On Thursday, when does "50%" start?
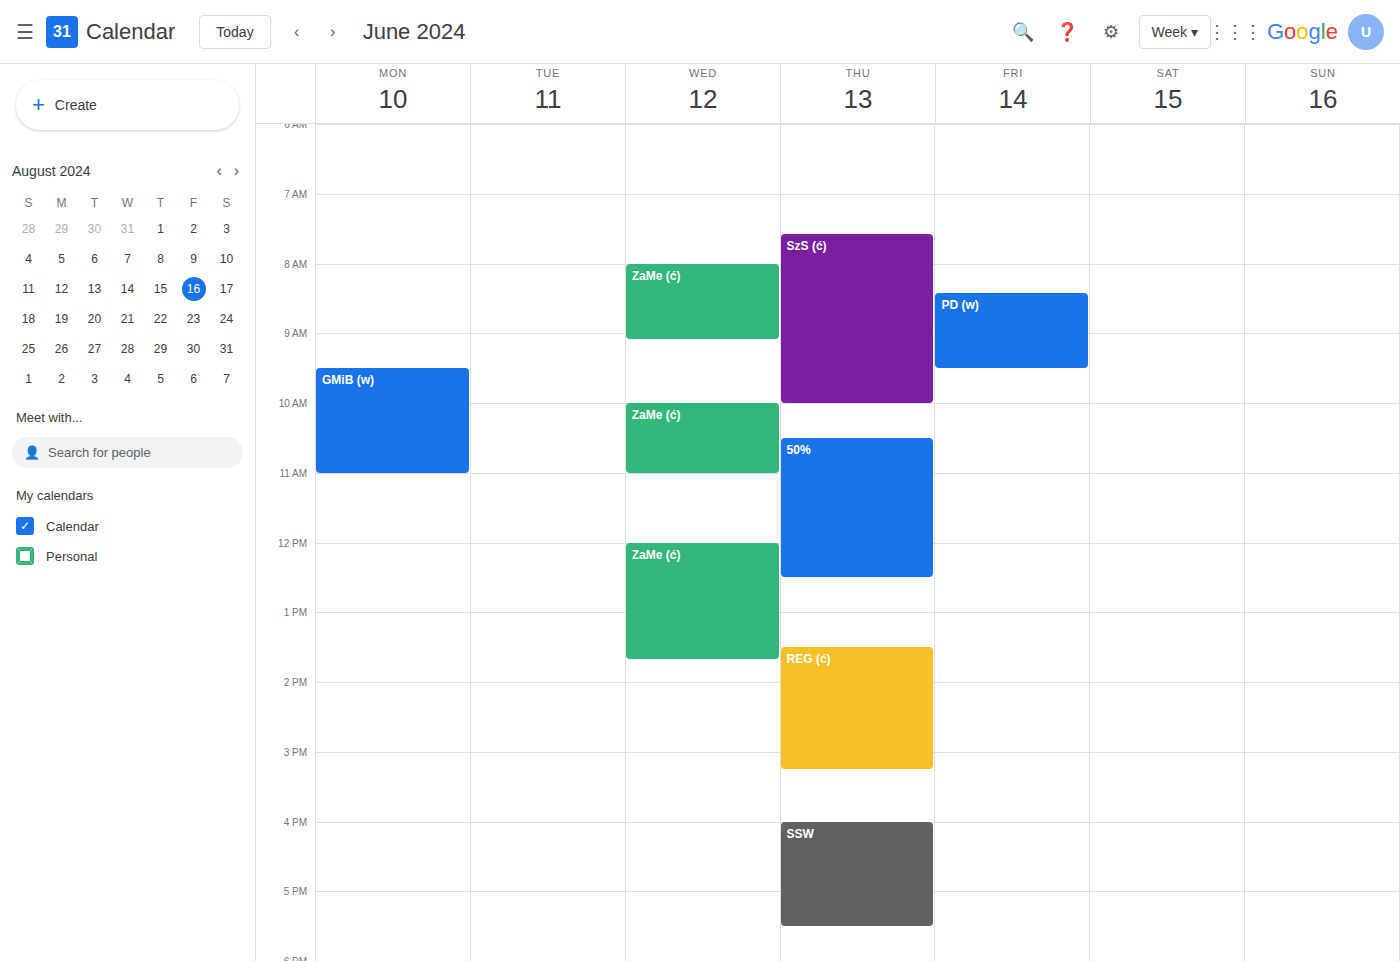
10:30 AM